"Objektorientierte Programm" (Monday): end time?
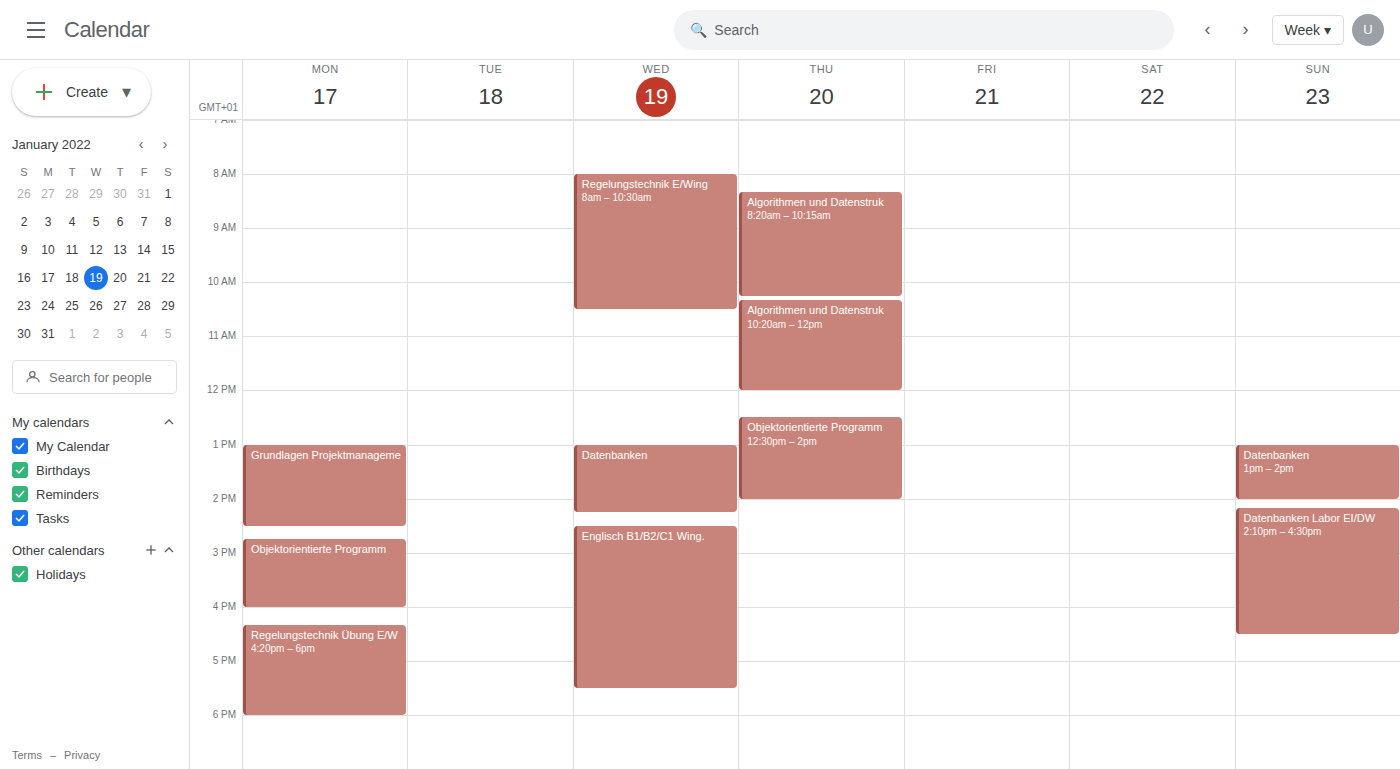
4:00 PM